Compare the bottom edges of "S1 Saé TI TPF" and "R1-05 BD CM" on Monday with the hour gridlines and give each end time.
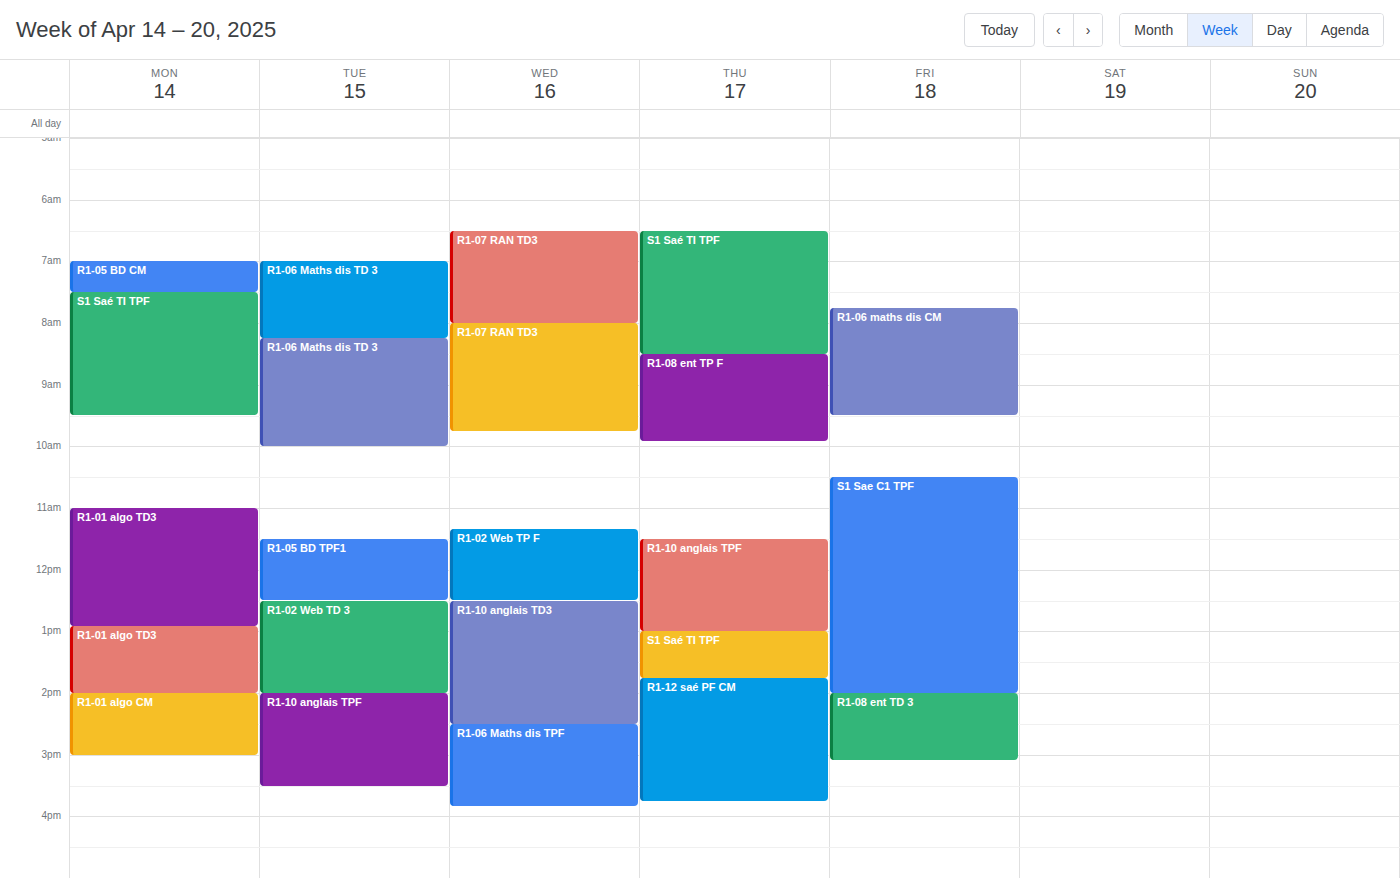
"S1 Saé TI TPF": 9:30 AM, halfway between the 9 AM and 10 AM lines. "R1-05 BD CM": 7:30 AM, halfway between the 7 AM and 8 AM lines.